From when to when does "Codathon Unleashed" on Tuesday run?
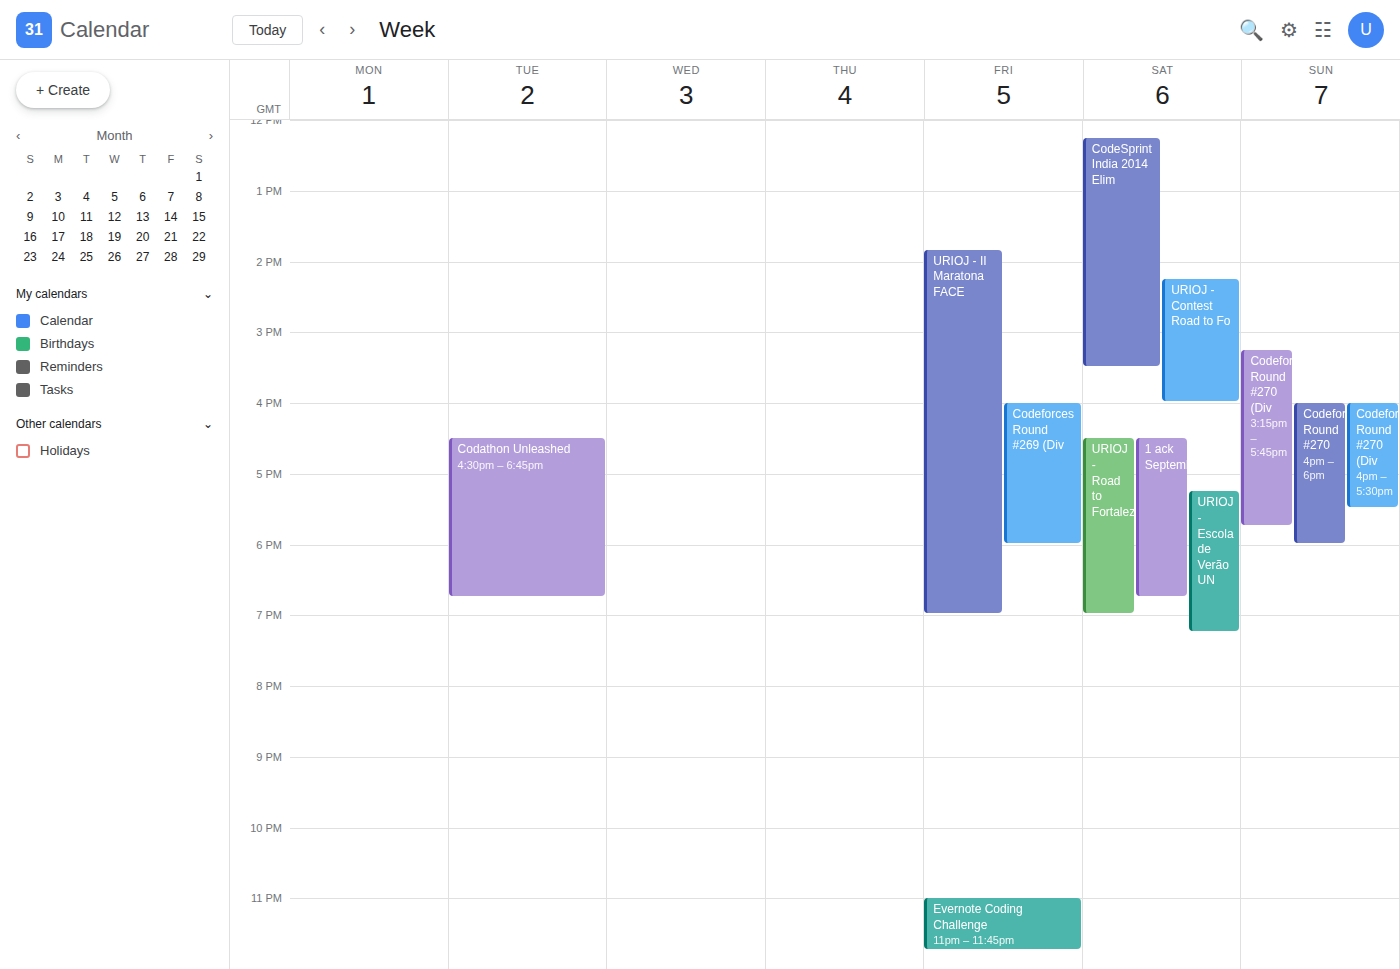
4:30 PM to 6:45 PM